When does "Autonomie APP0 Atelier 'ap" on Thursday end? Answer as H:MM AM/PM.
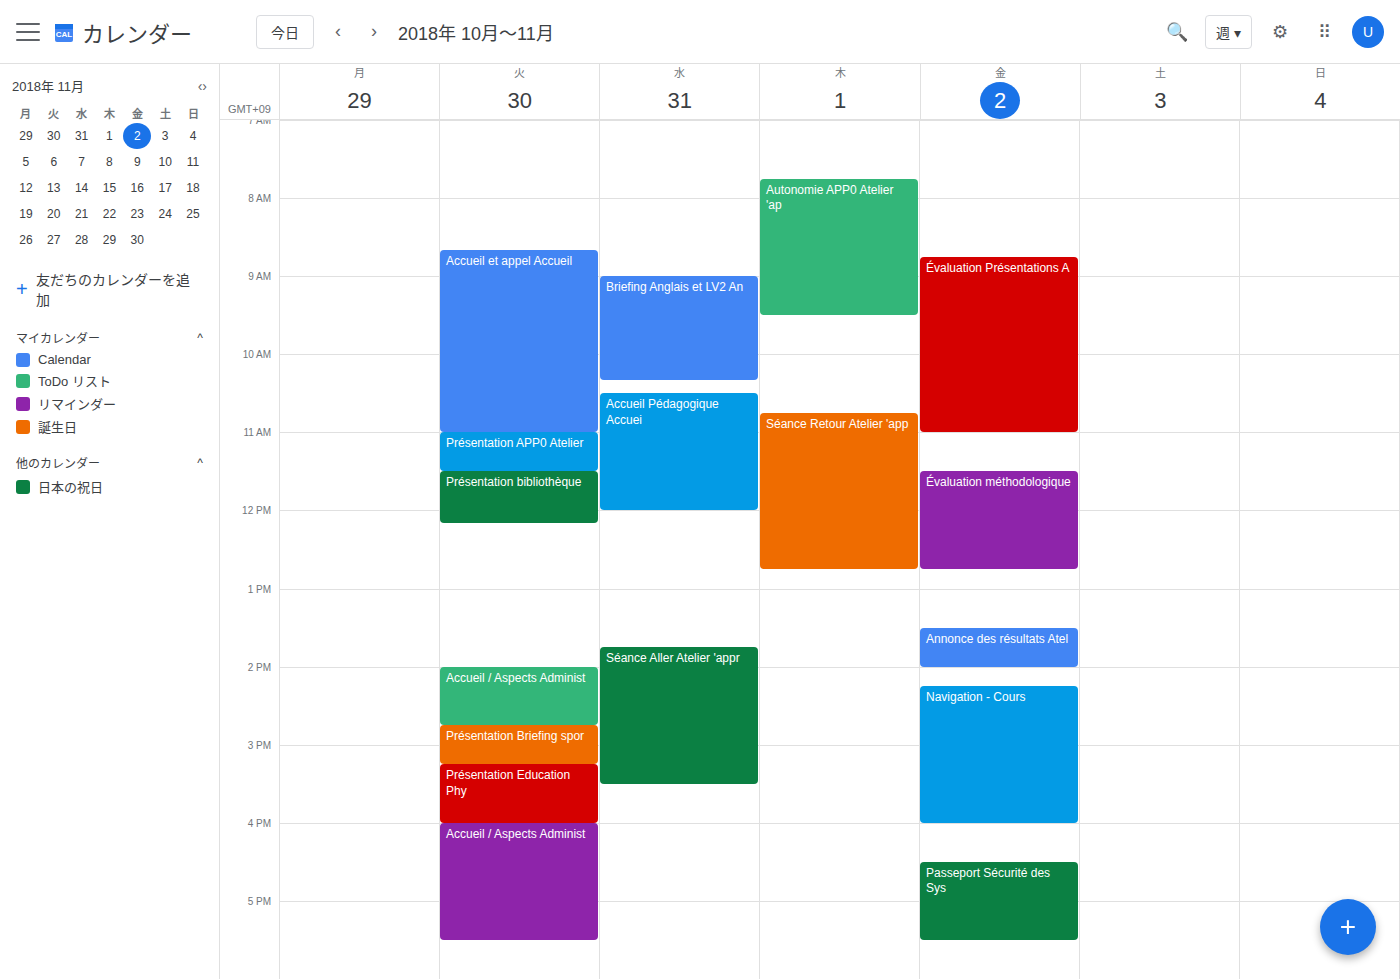
9:30 AM